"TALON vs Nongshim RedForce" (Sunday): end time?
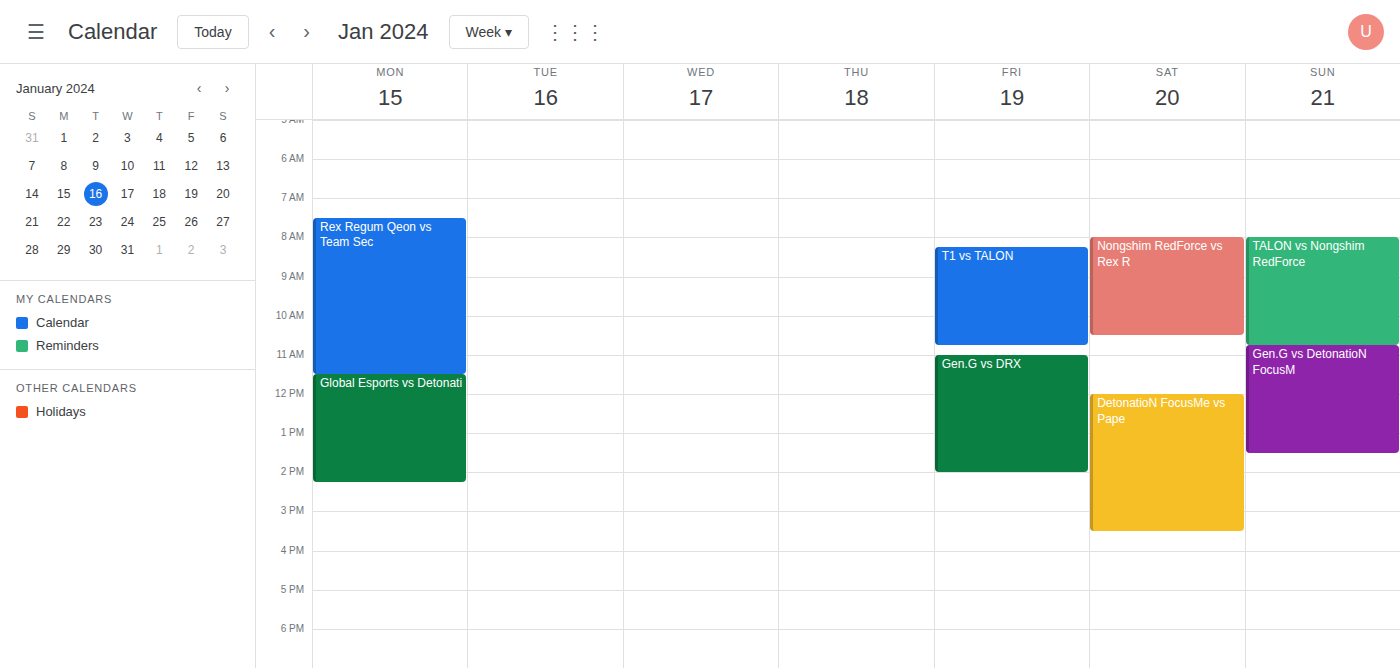
10:45 AM